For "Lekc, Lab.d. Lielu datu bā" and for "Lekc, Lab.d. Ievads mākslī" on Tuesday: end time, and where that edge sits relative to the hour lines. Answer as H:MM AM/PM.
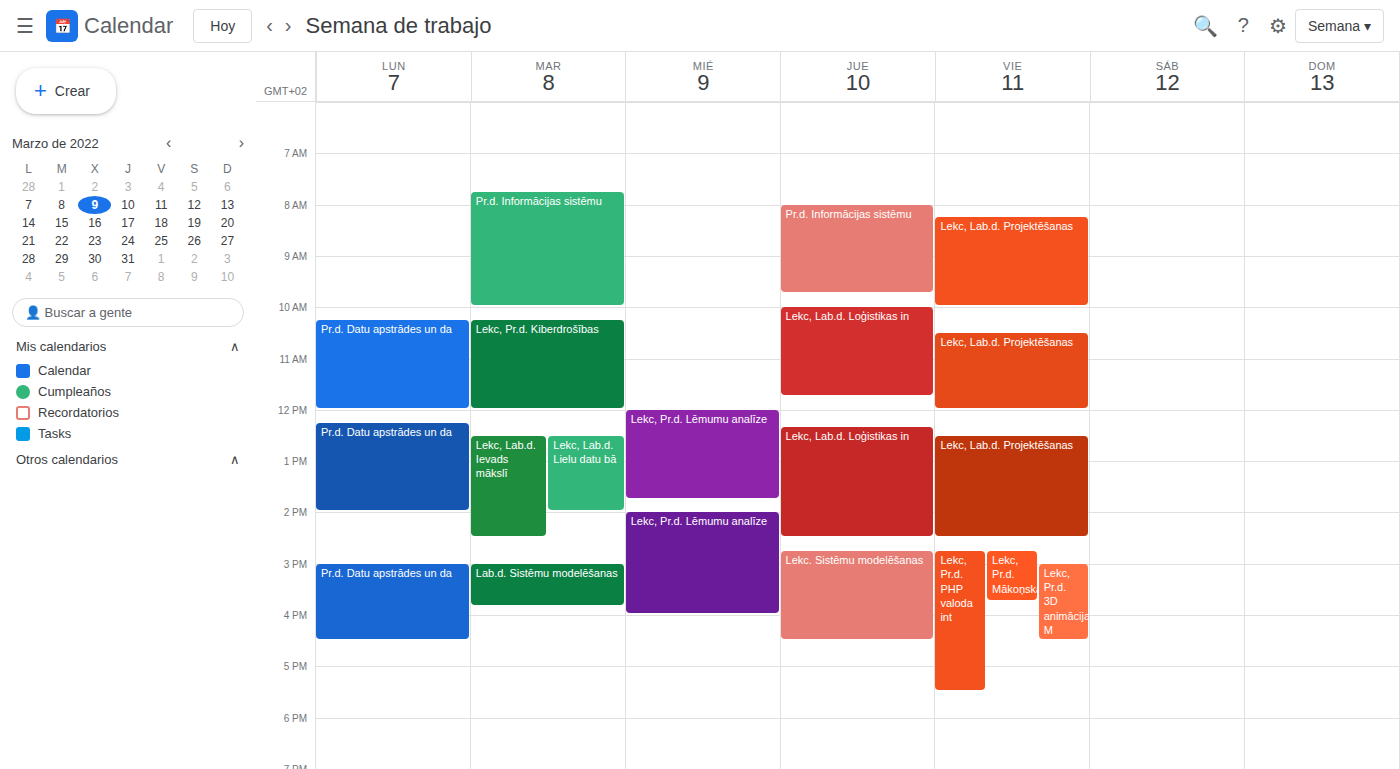
"Lekc, Lab.d. Lielu datu bā": 2:00 PM, exactly on the 2 PM line. "Lekc, Lab.d. Ievads mākslī": 2:30 PM, halfway between the 2 PM and 3 PM lines.